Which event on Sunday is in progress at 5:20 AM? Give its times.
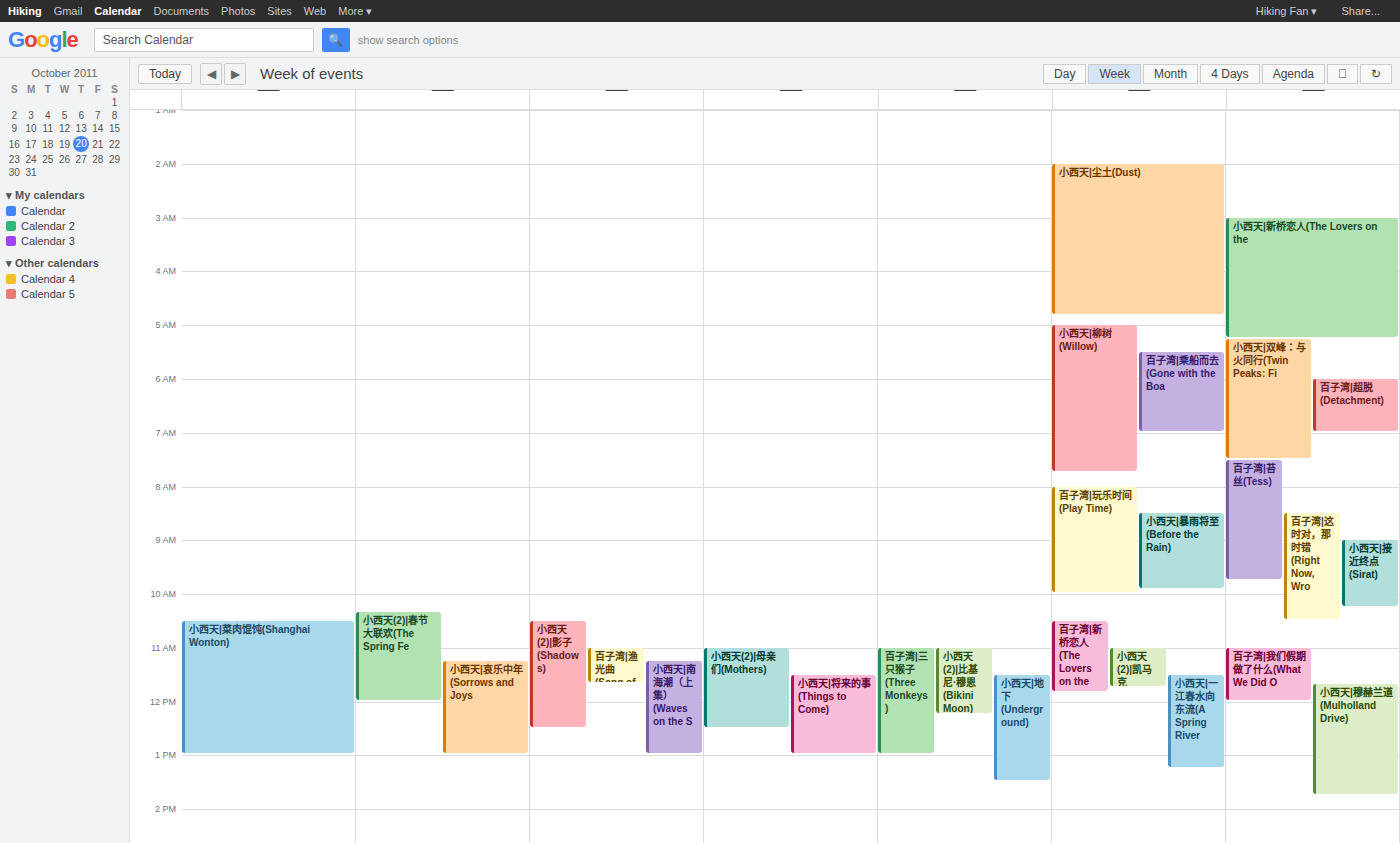
"小西天|双峰：与火同行(Twin Peaks: Fi", 5:15 AM to 7:30 AM